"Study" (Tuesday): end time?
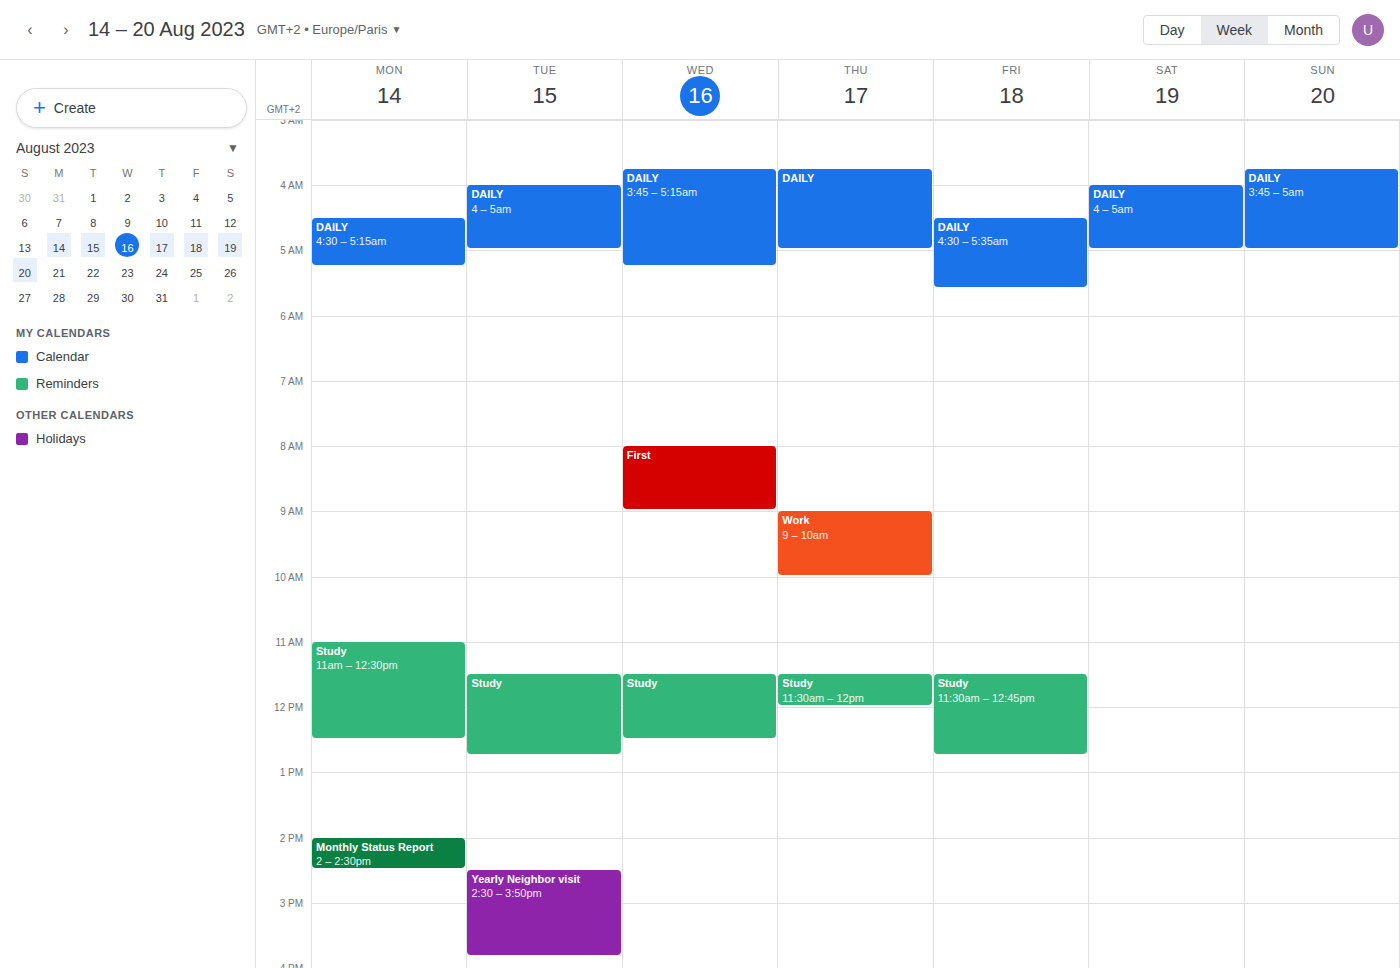
12:45 PM